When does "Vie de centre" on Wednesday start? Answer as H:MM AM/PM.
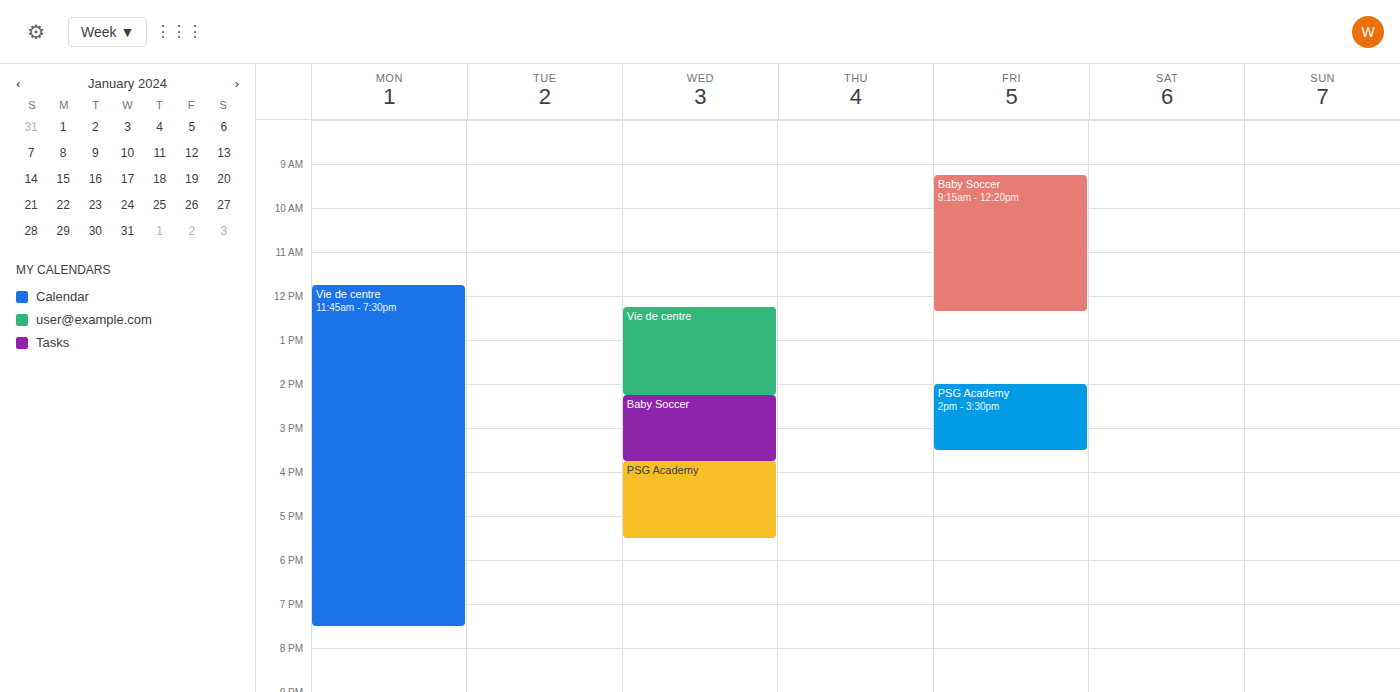
12:15 PM